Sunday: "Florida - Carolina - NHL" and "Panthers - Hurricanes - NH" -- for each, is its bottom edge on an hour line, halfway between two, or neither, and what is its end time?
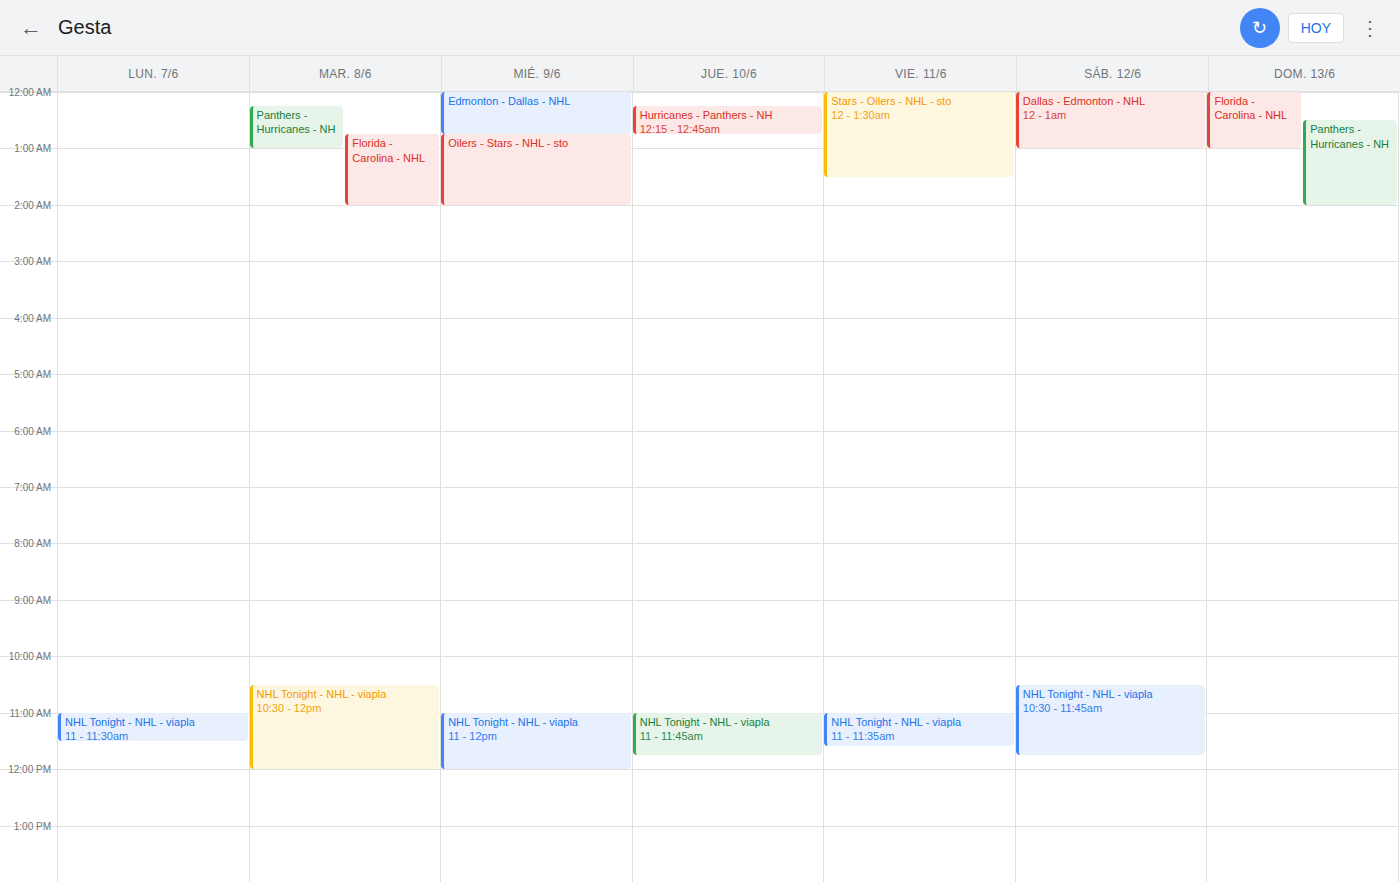
"Florida - Carolina - NHL": 01:00, exactly on the 01:00 line. "Panthers - Hurricanes - NH": 02:00, exactly on the 02:00 line.